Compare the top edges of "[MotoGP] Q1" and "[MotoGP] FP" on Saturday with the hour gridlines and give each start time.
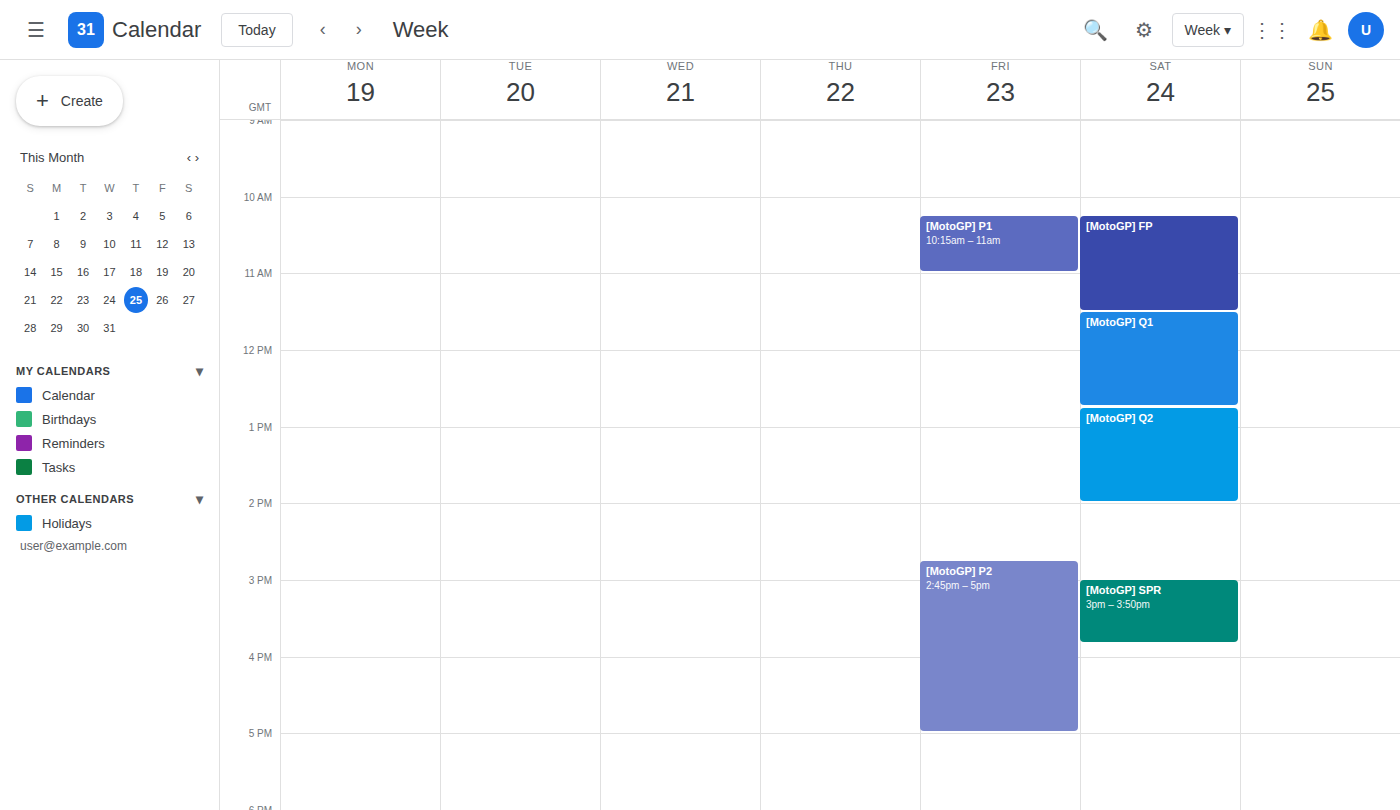
"[MotoGP] Q1": 11:30 AM, halfway between the 11 AM and 12 PM lines. "[MotoGP] FP": 10:15 AM, neither: a quarter of the way from the 10 AM line to the 11 AM line.